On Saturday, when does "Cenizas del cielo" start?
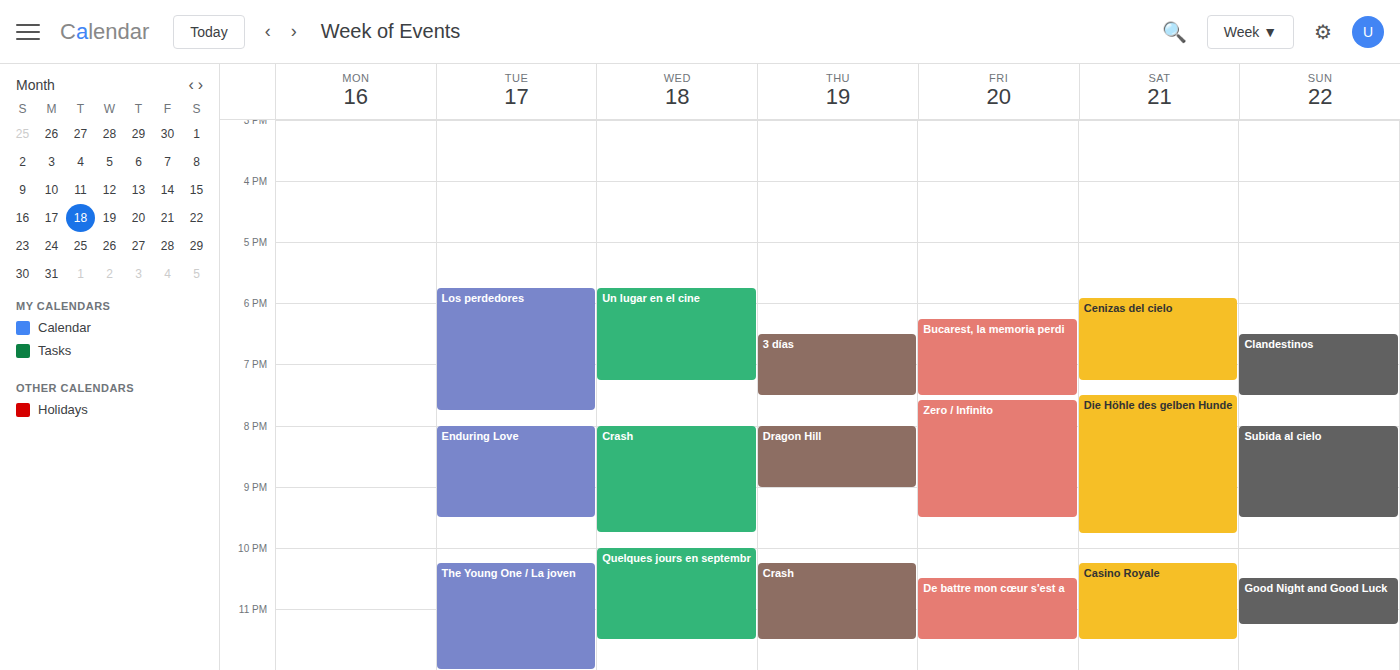
5:55 PM